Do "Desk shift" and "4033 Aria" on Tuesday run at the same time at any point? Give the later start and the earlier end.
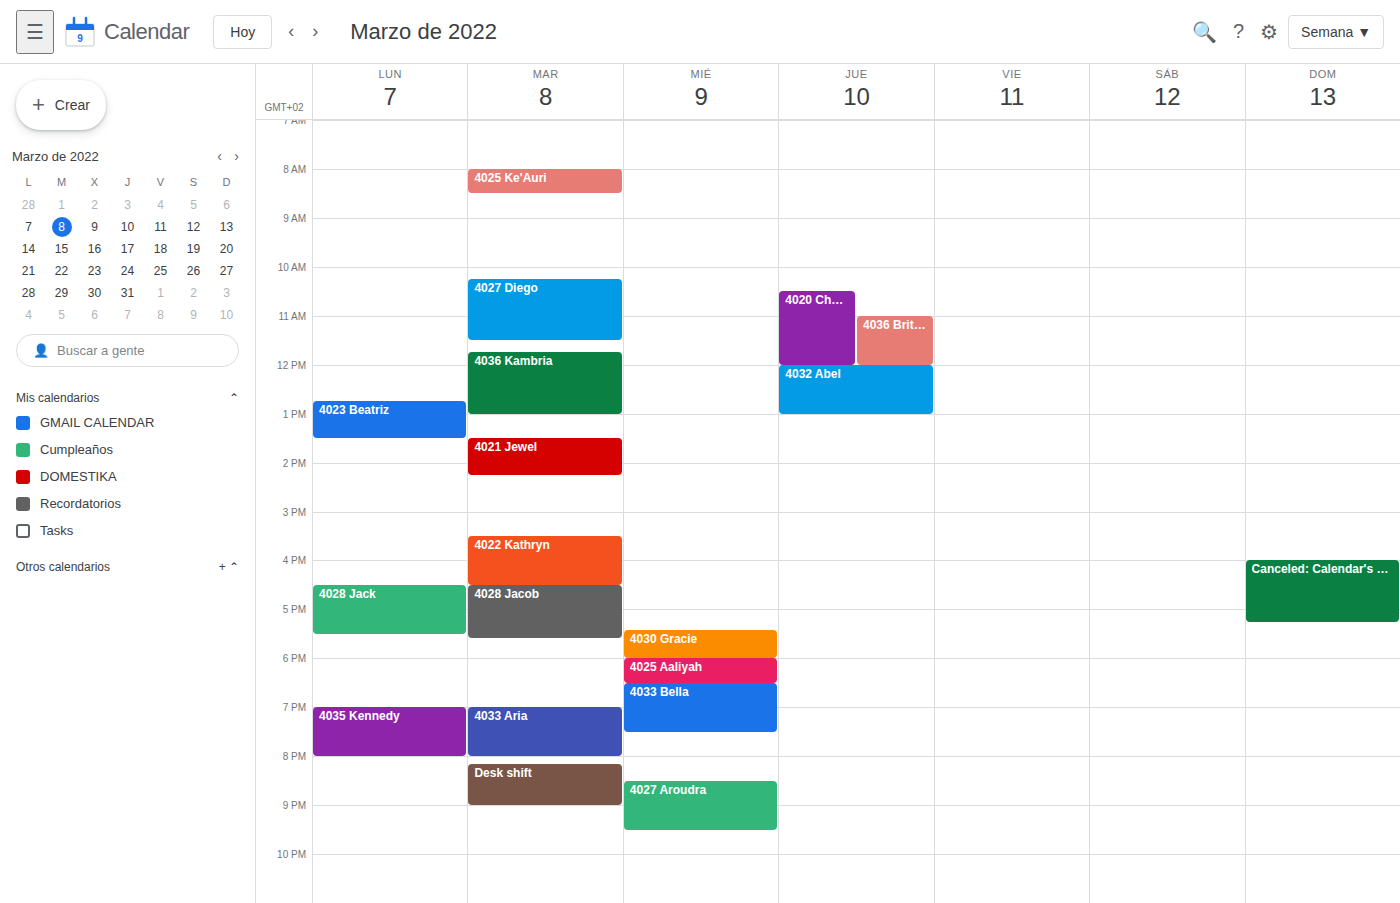
"4033 Aria" ends at 8:00 PM and "Desk shift" starts at 8:10 PM -- no overlap.